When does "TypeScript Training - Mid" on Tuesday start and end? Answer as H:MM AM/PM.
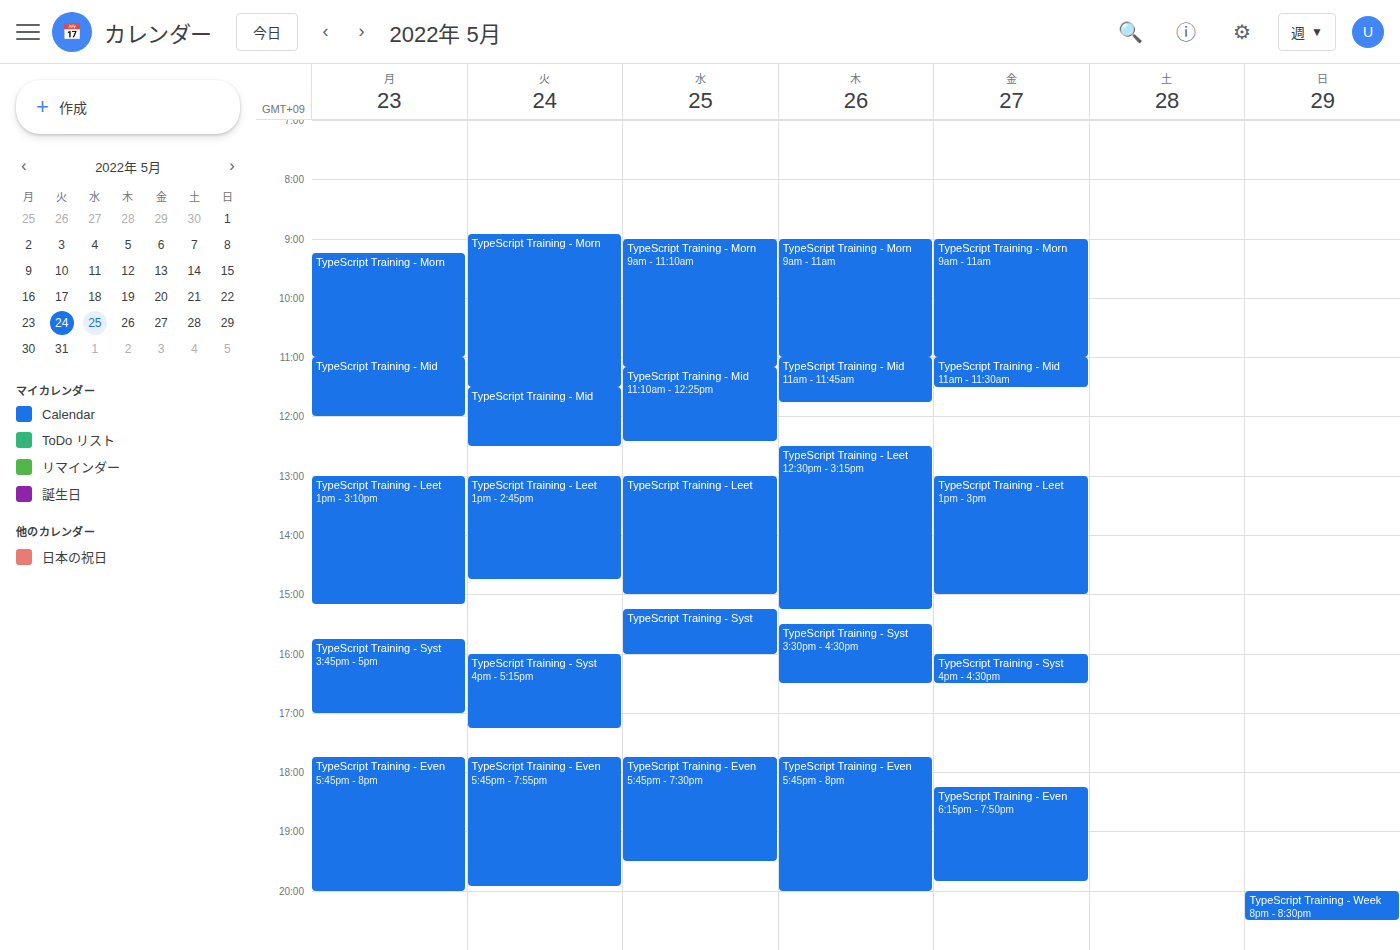
11:30 AM to 12:30 PM